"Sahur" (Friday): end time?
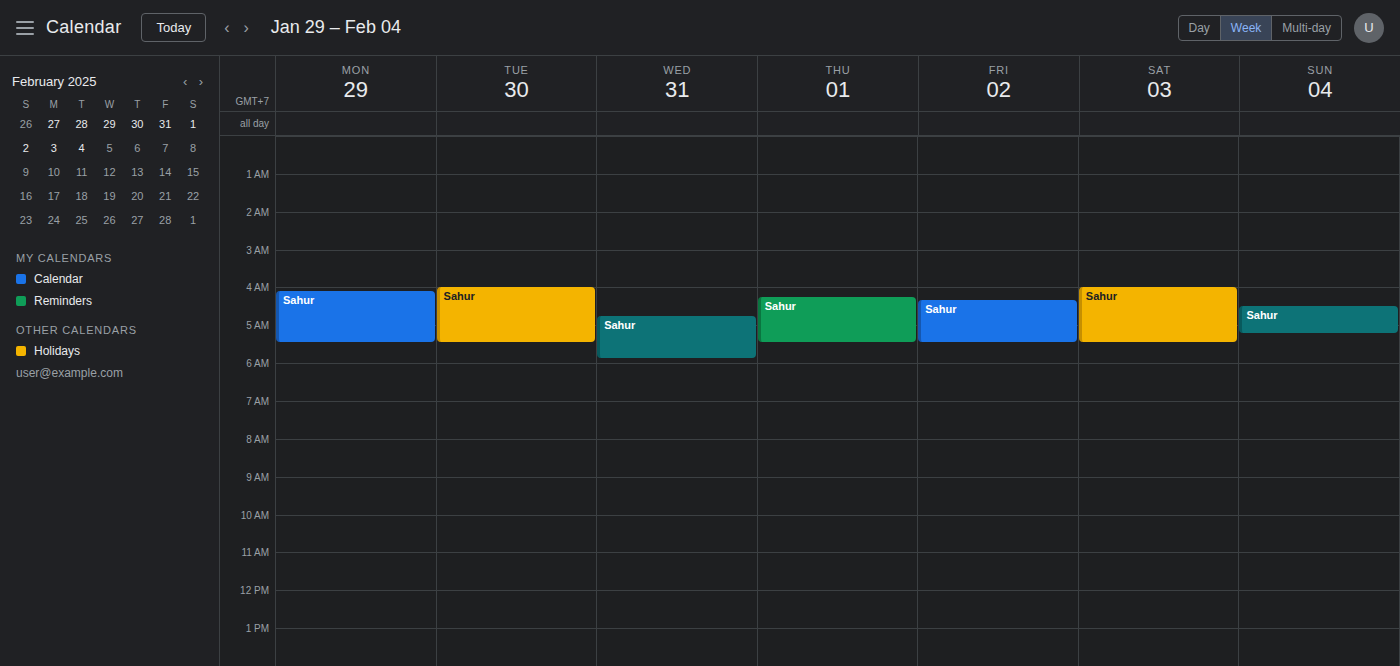
5:30 AM